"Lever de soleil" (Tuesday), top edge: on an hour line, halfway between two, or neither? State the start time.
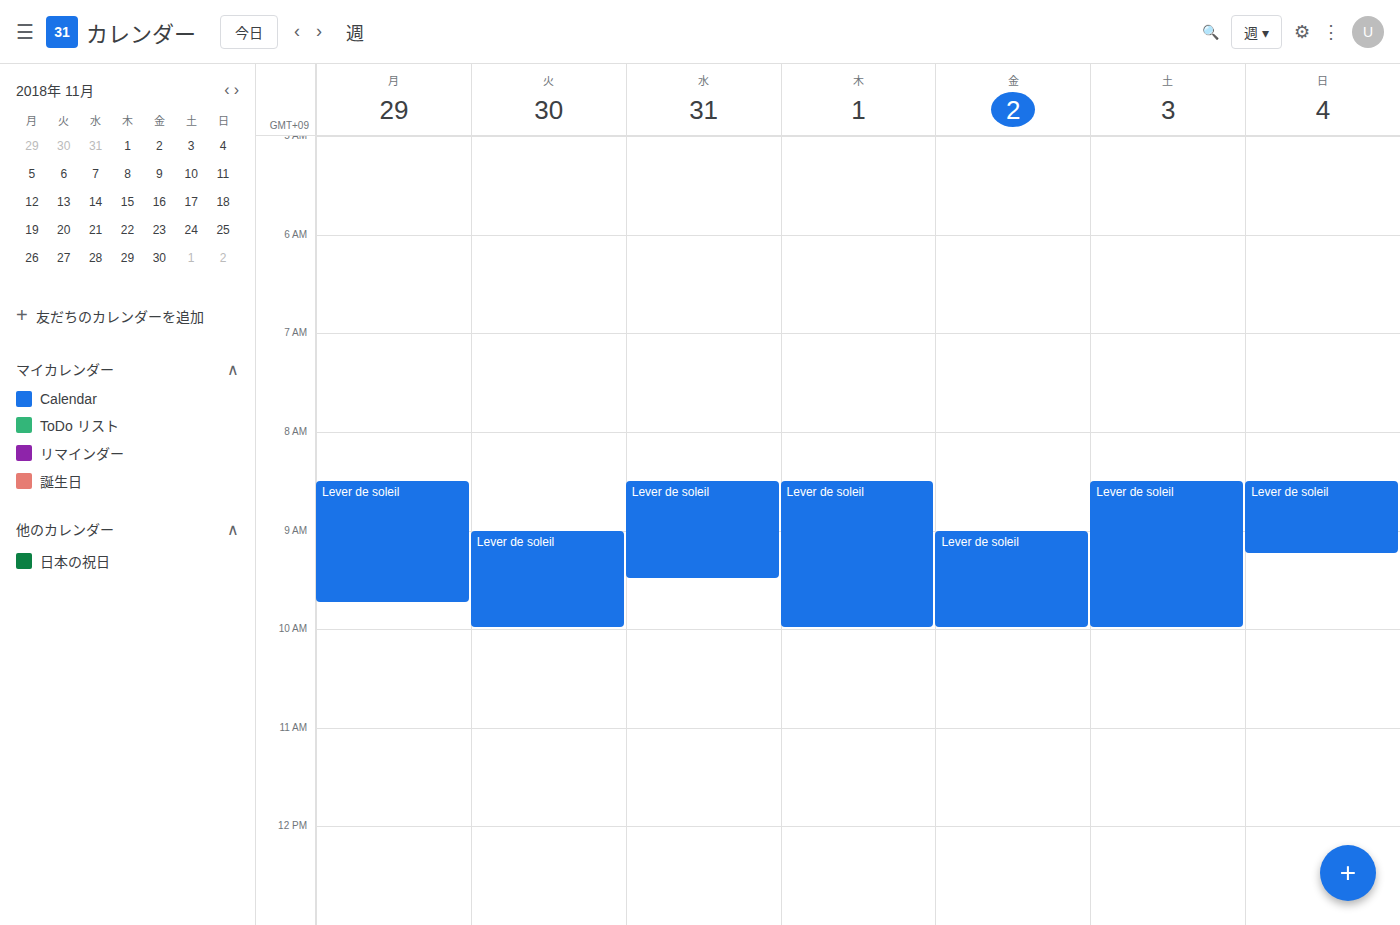
9:00 AM -- exactly on the 9 AM line.